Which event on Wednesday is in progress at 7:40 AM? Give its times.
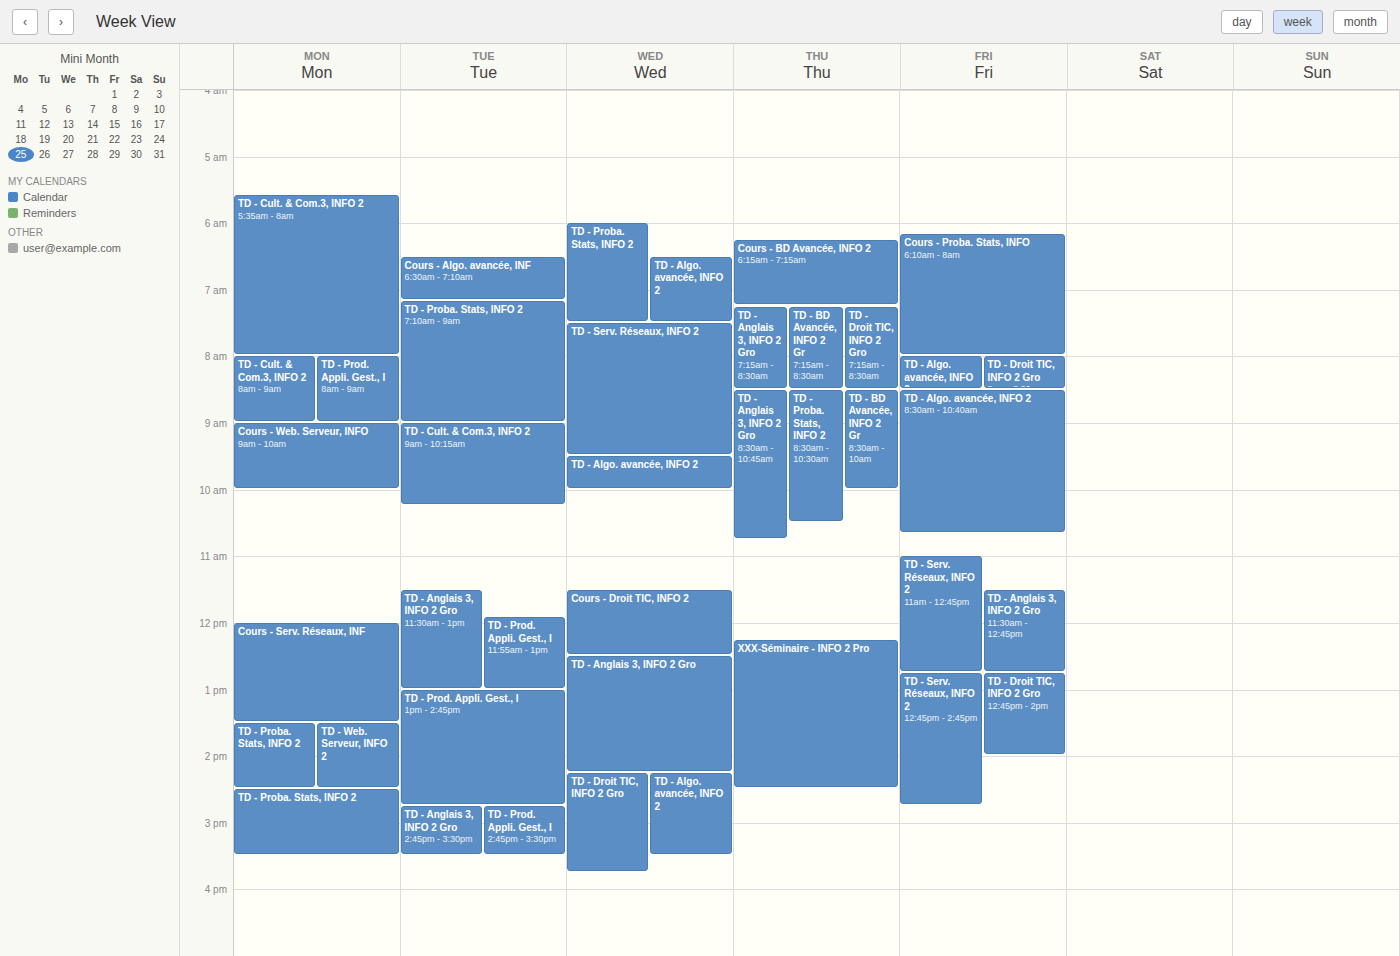
"TD - Serv. Réseaux, INFO 2", 7:30 AM to 9:30 AM